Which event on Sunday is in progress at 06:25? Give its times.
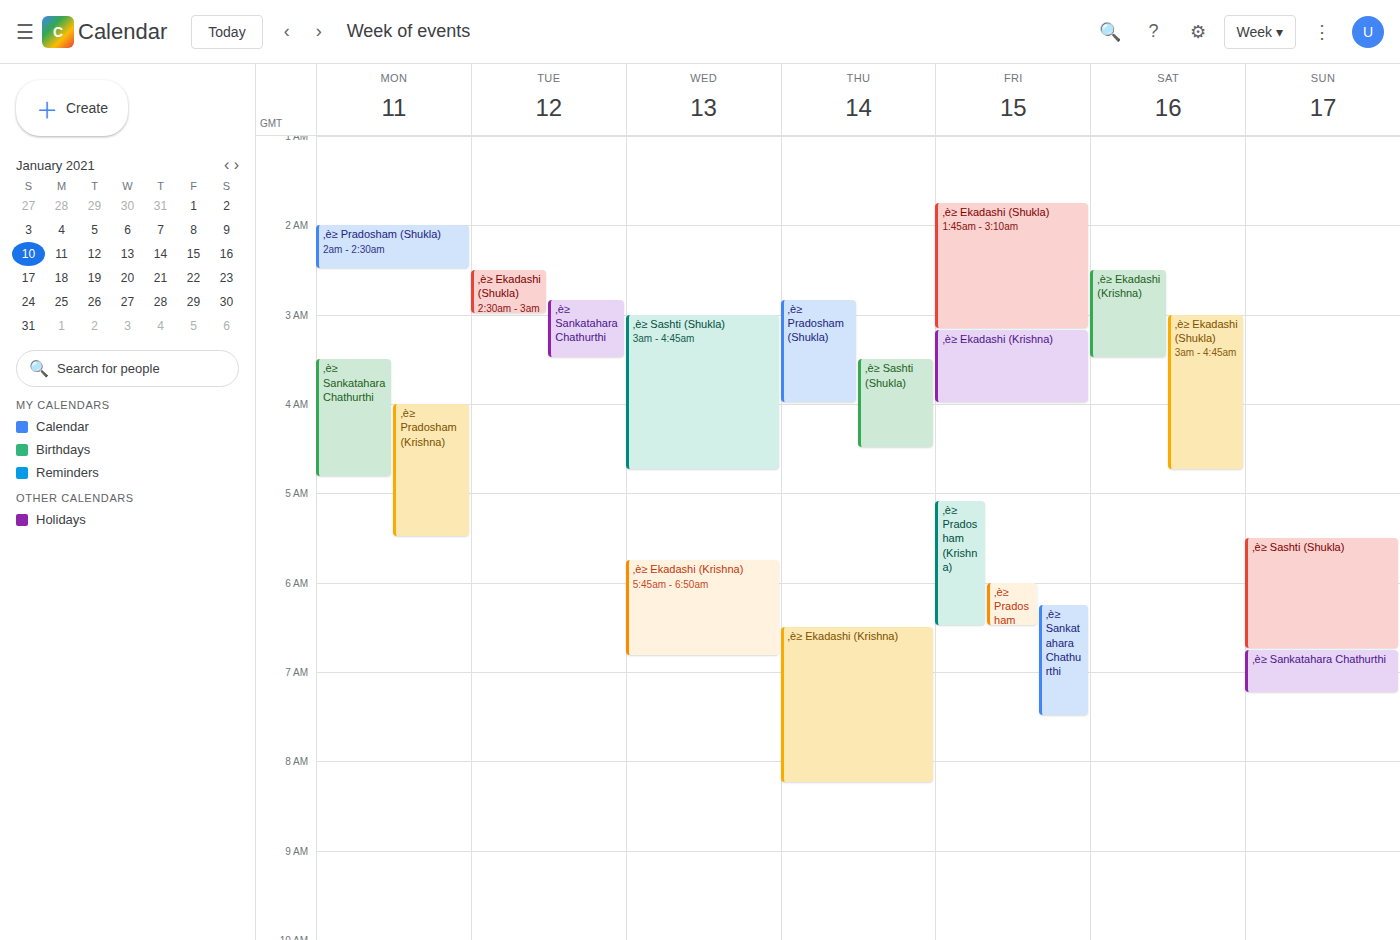
"‚è≥ Sashti (Shukla)", 05:30 to 06:45